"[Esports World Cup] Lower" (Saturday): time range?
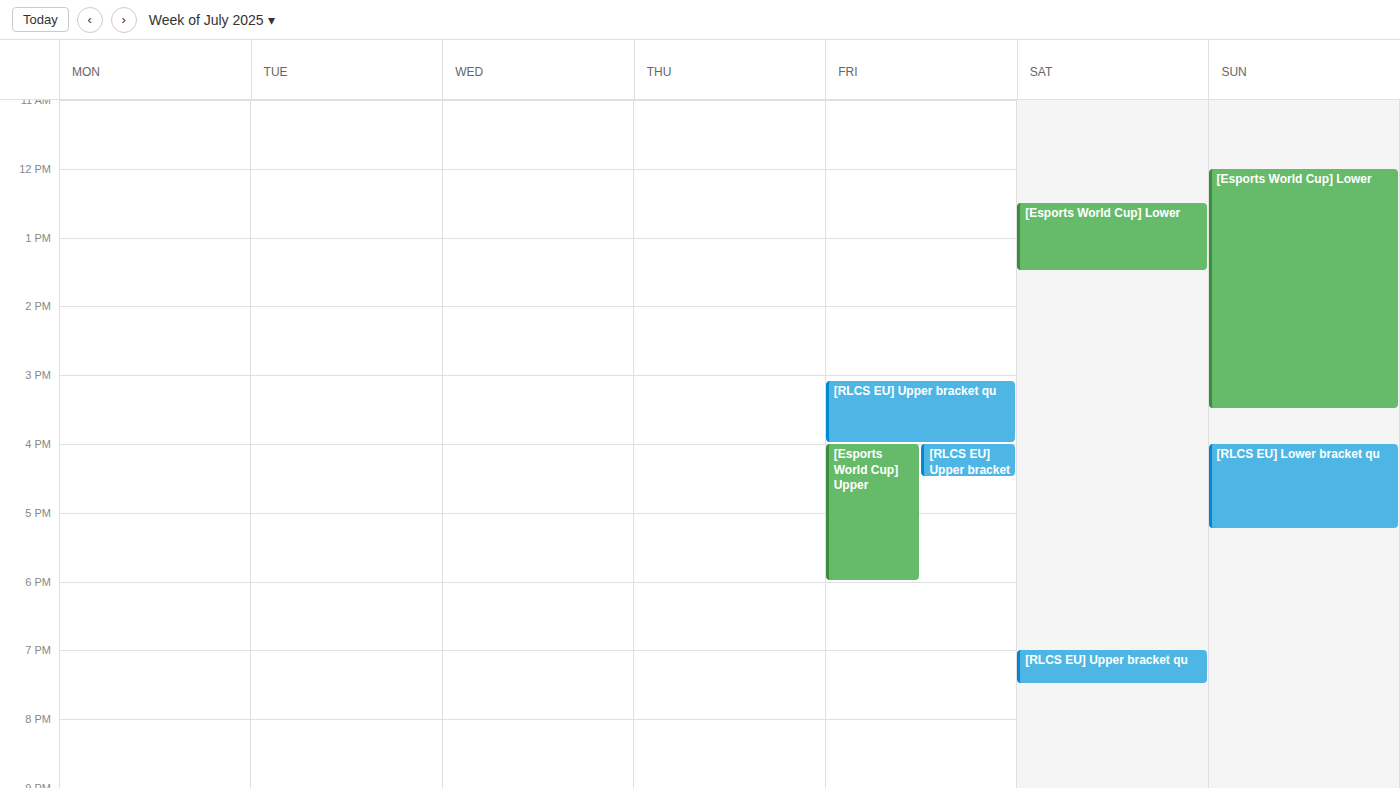
12:30 PM to 1:30 PM